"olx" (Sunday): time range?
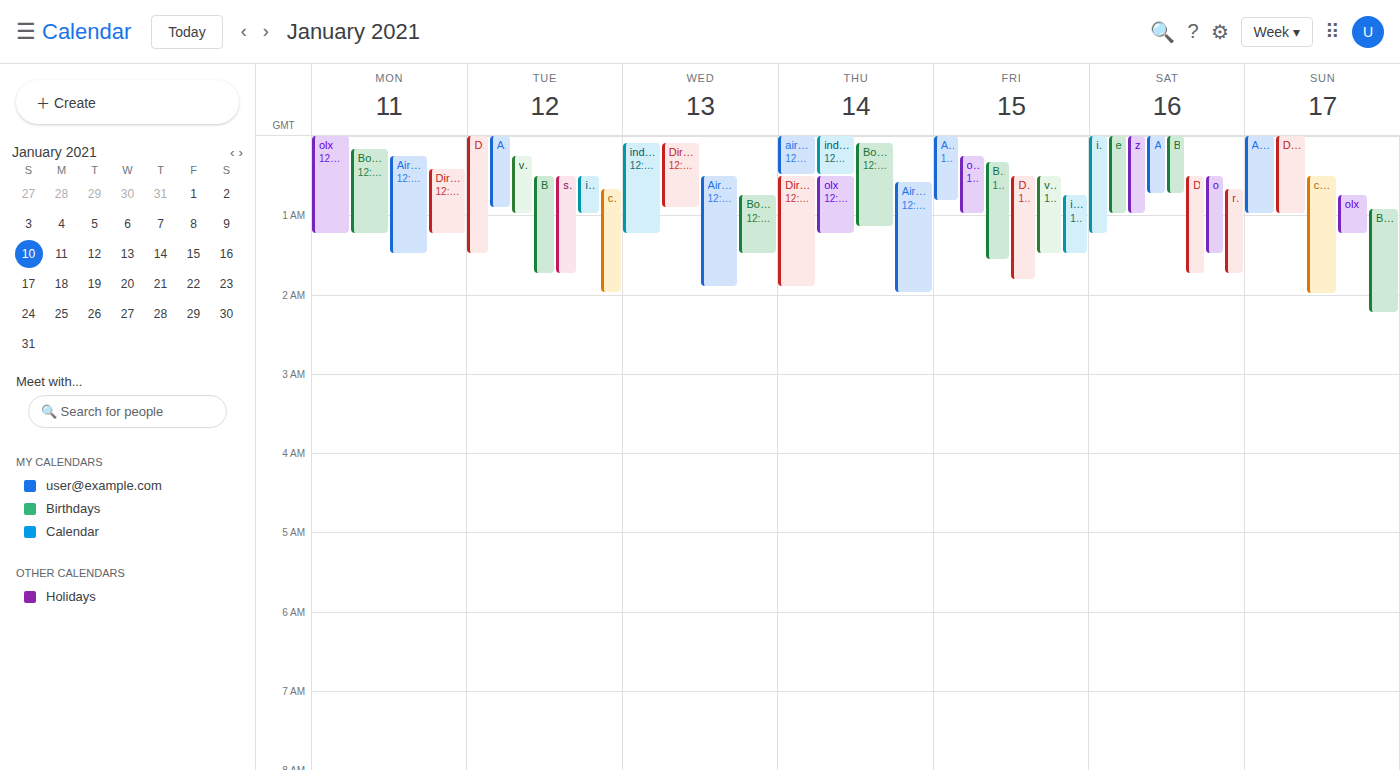
00:45 to 01:15